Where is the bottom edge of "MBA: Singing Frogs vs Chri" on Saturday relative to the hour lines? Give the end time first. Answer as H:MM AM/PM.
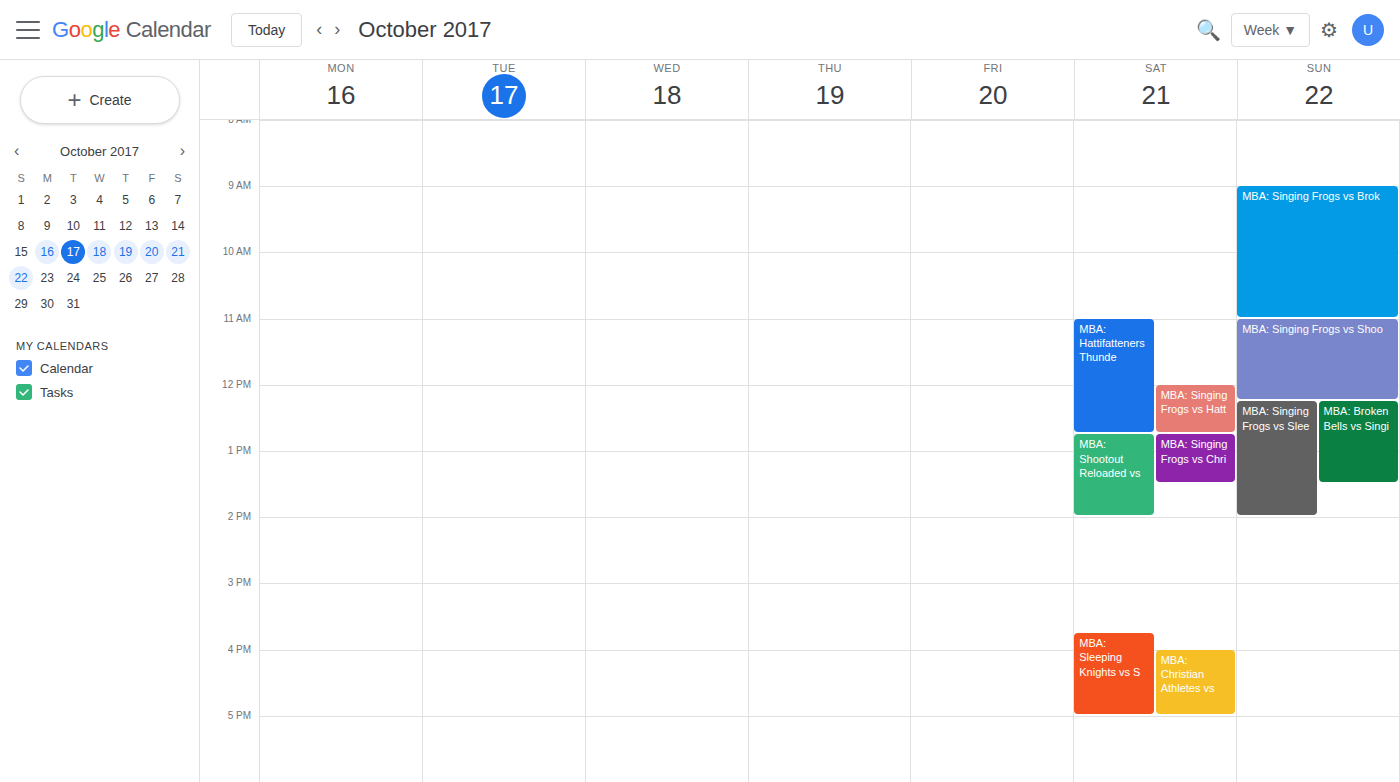
1:30 PM -- halfway between the 1 PM and 2 PM lines.